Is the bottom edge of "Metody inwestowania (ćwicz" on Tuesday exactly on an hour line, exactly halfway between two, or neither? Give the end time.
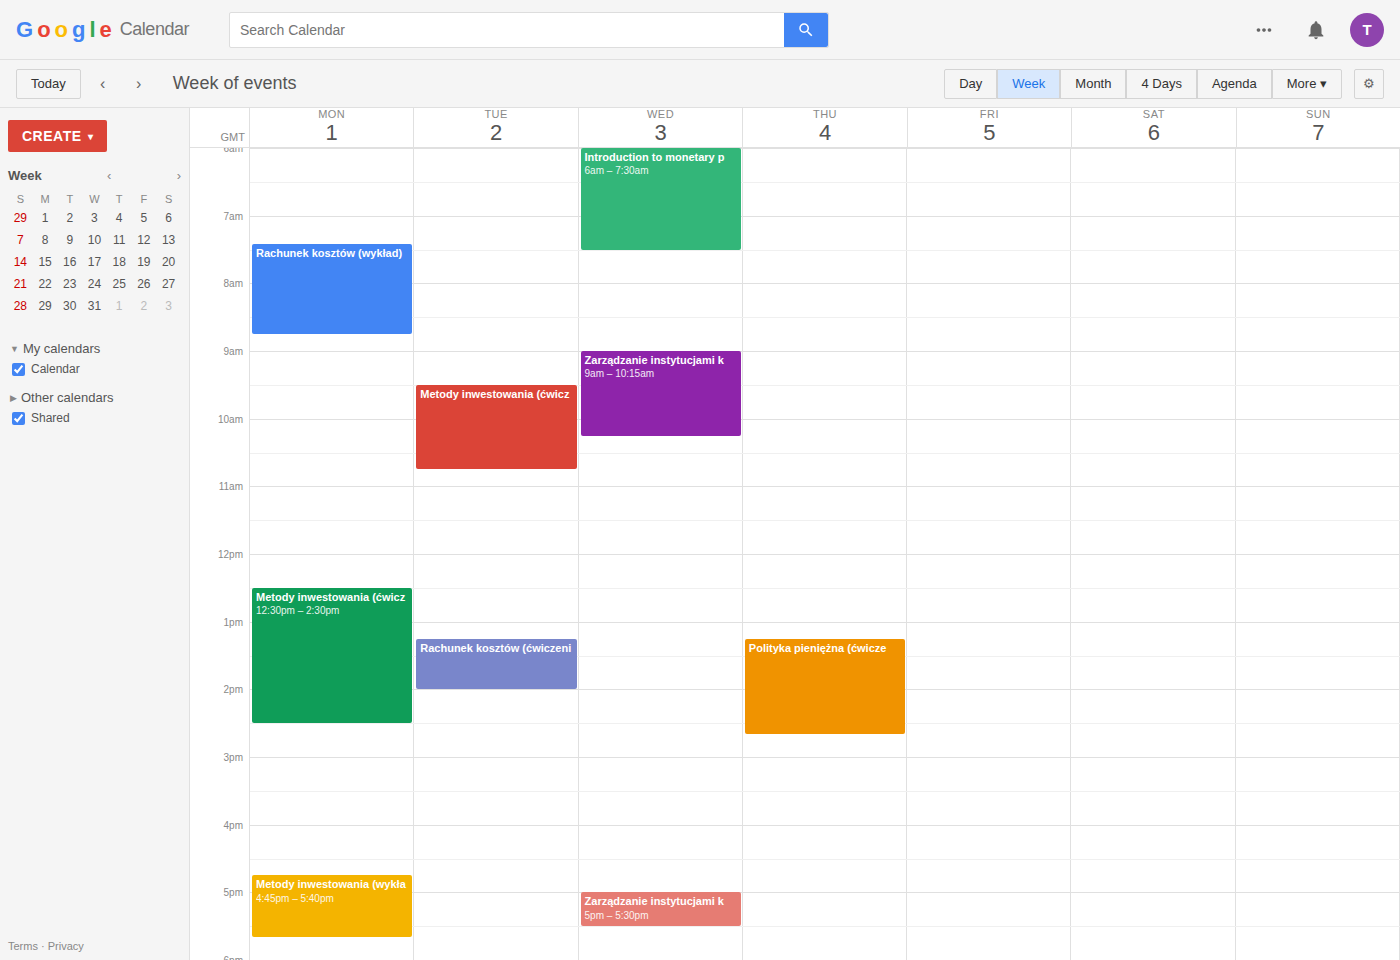
10:45 AM -- neither: three quarters of the way from the 10 AM line to the 11 AM line.